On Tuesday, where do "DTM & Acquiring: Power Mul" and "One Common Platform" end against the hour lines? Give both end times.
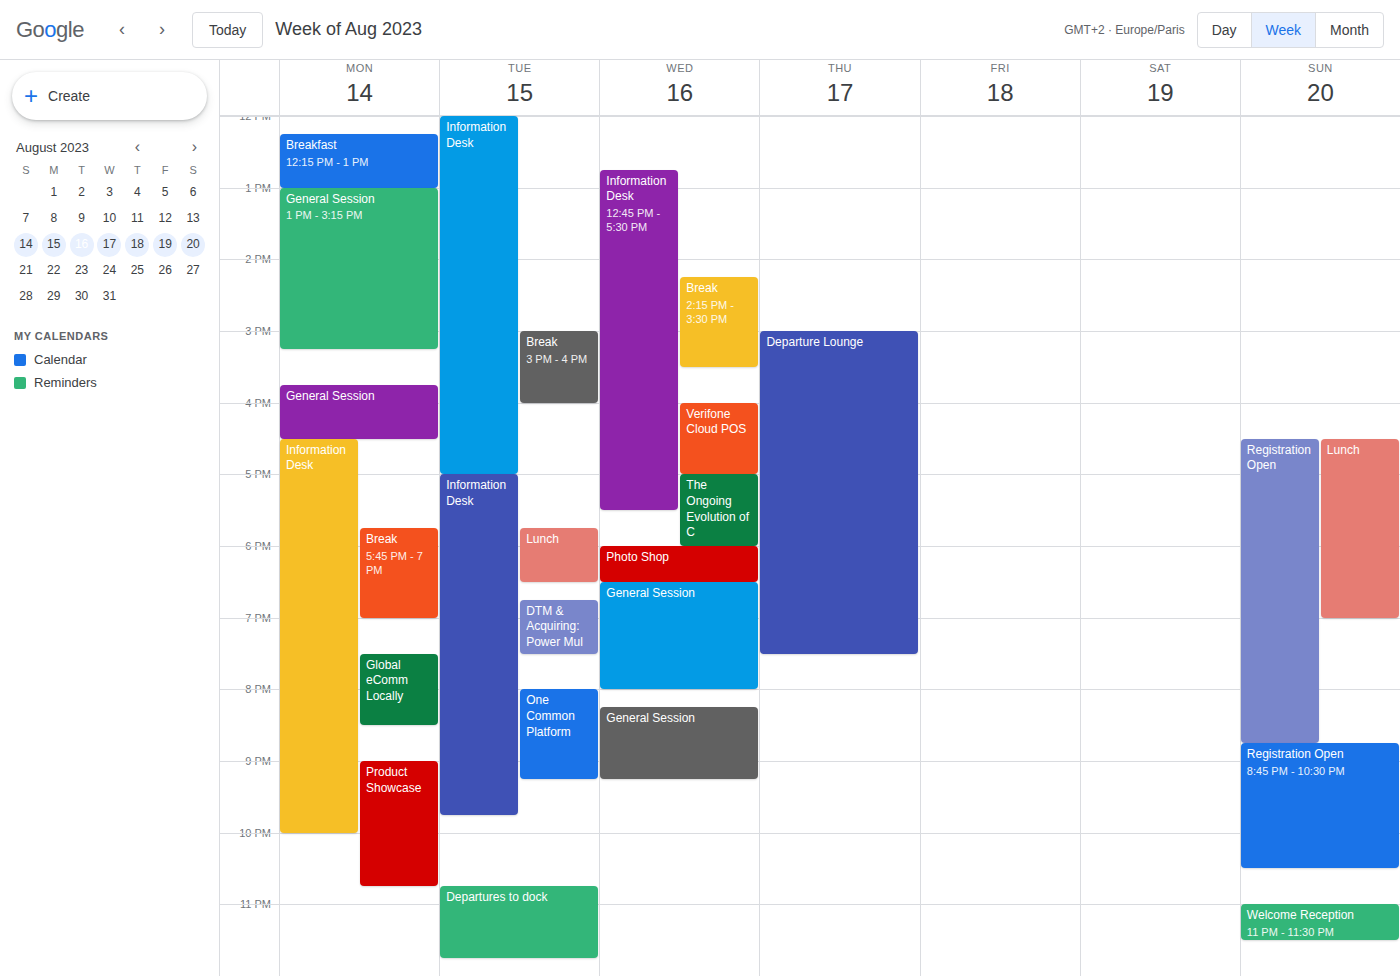
"DTM & Acquiring: Power Mul": 7:30 PM, halfway between the 7 PM and 8 PM lines. "One Common Platform": 9:15 PM, neither: a quarter of the way from the 9 PM line to the 10 PM line.